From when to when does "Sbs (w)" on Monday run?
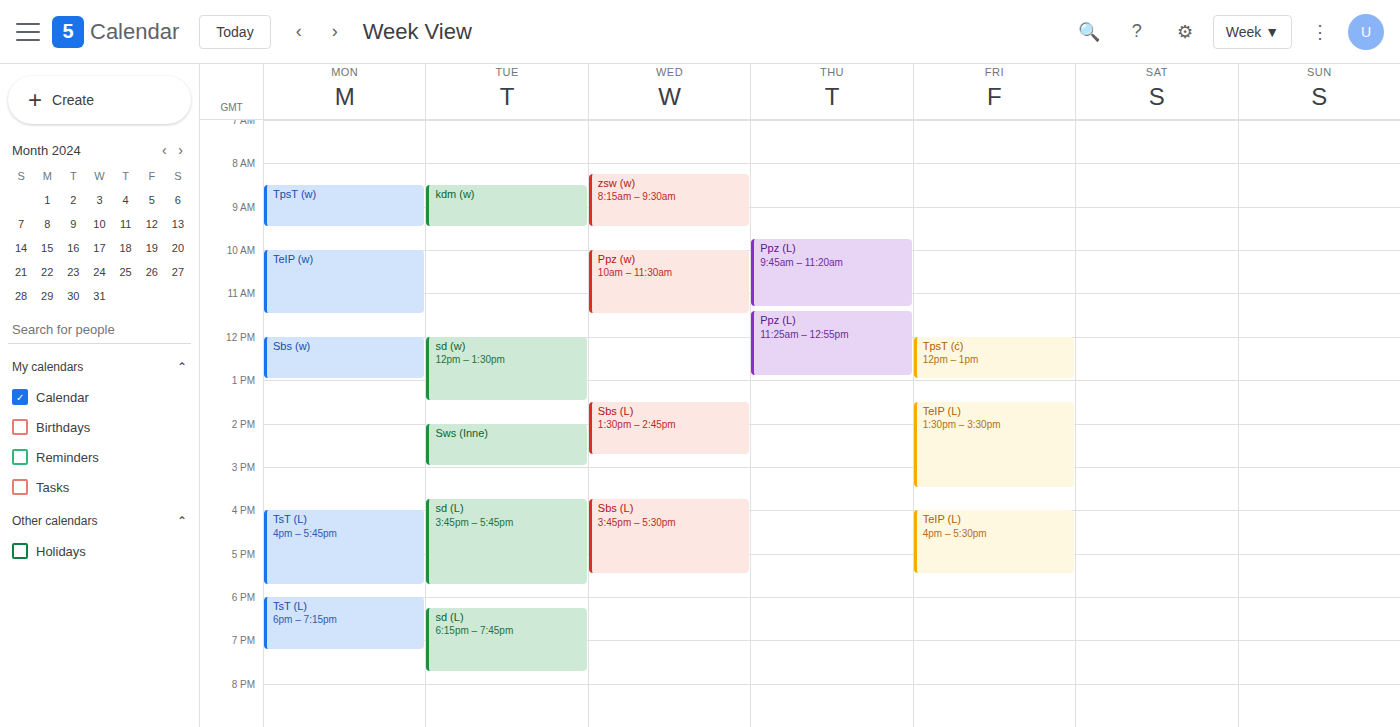
12:00 PM to 1:00 PM